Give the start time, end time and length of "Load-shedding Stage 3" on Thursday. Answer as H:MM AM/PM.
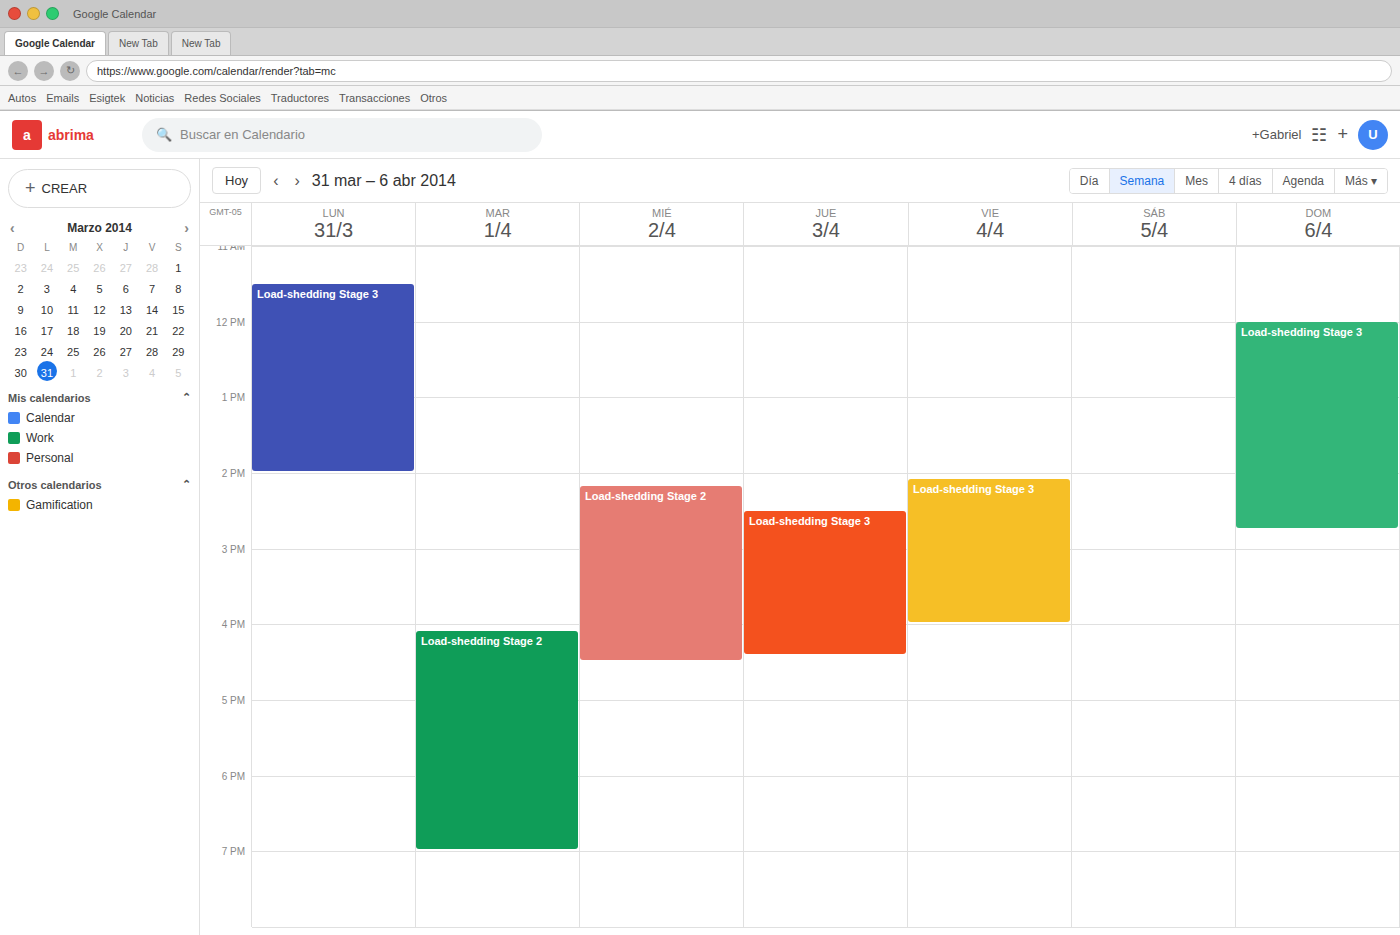
2:30 PM to 4:25 PM, 1 hour 55 minutes